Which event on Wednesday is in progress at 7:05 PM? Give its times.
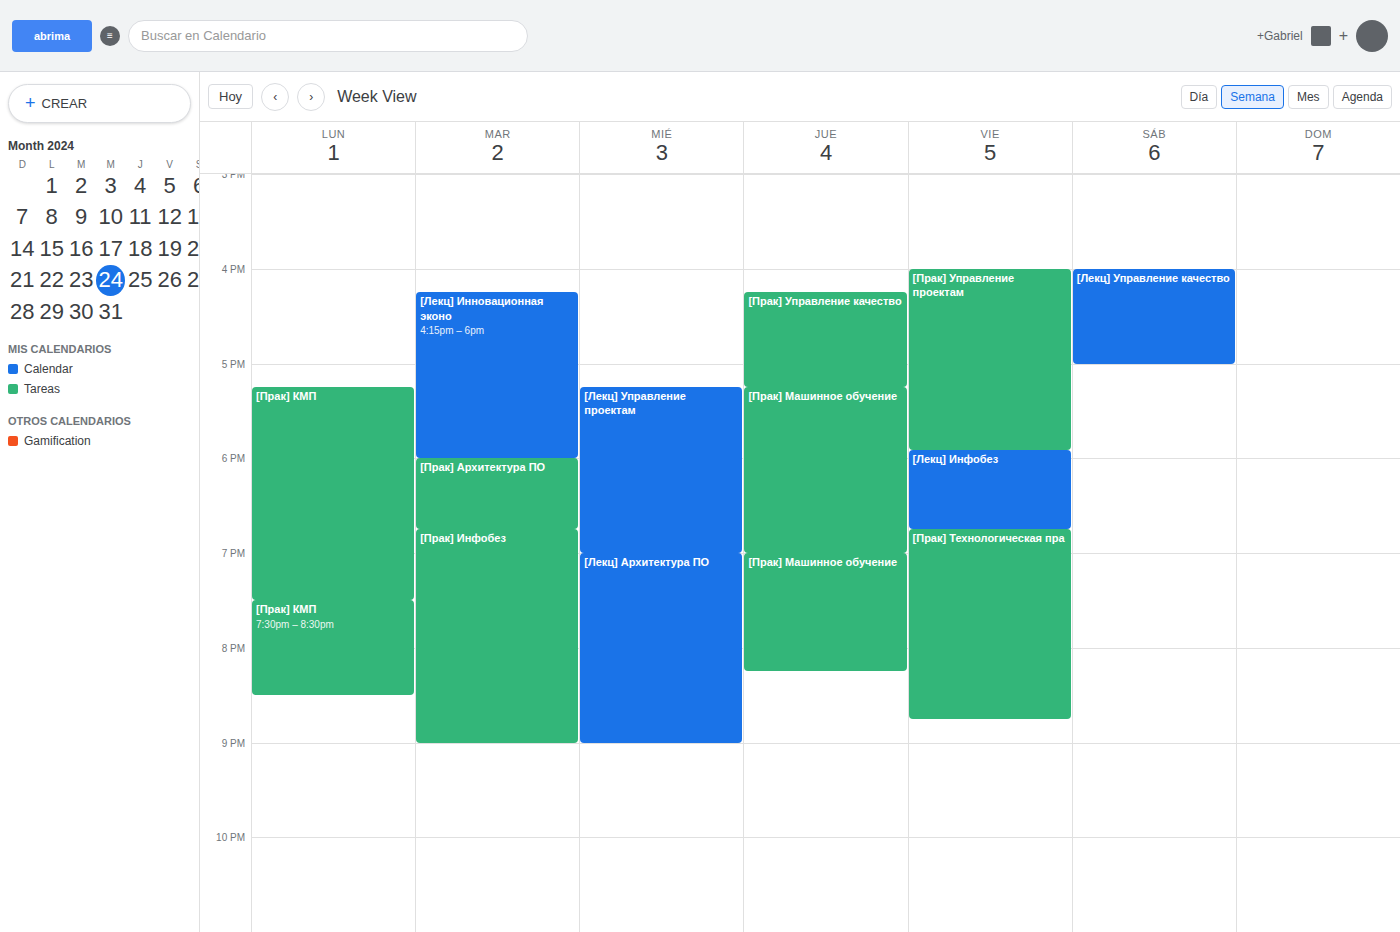
"[Лекц] Архитектура ПО", 7:00 PM to 9:00 PM